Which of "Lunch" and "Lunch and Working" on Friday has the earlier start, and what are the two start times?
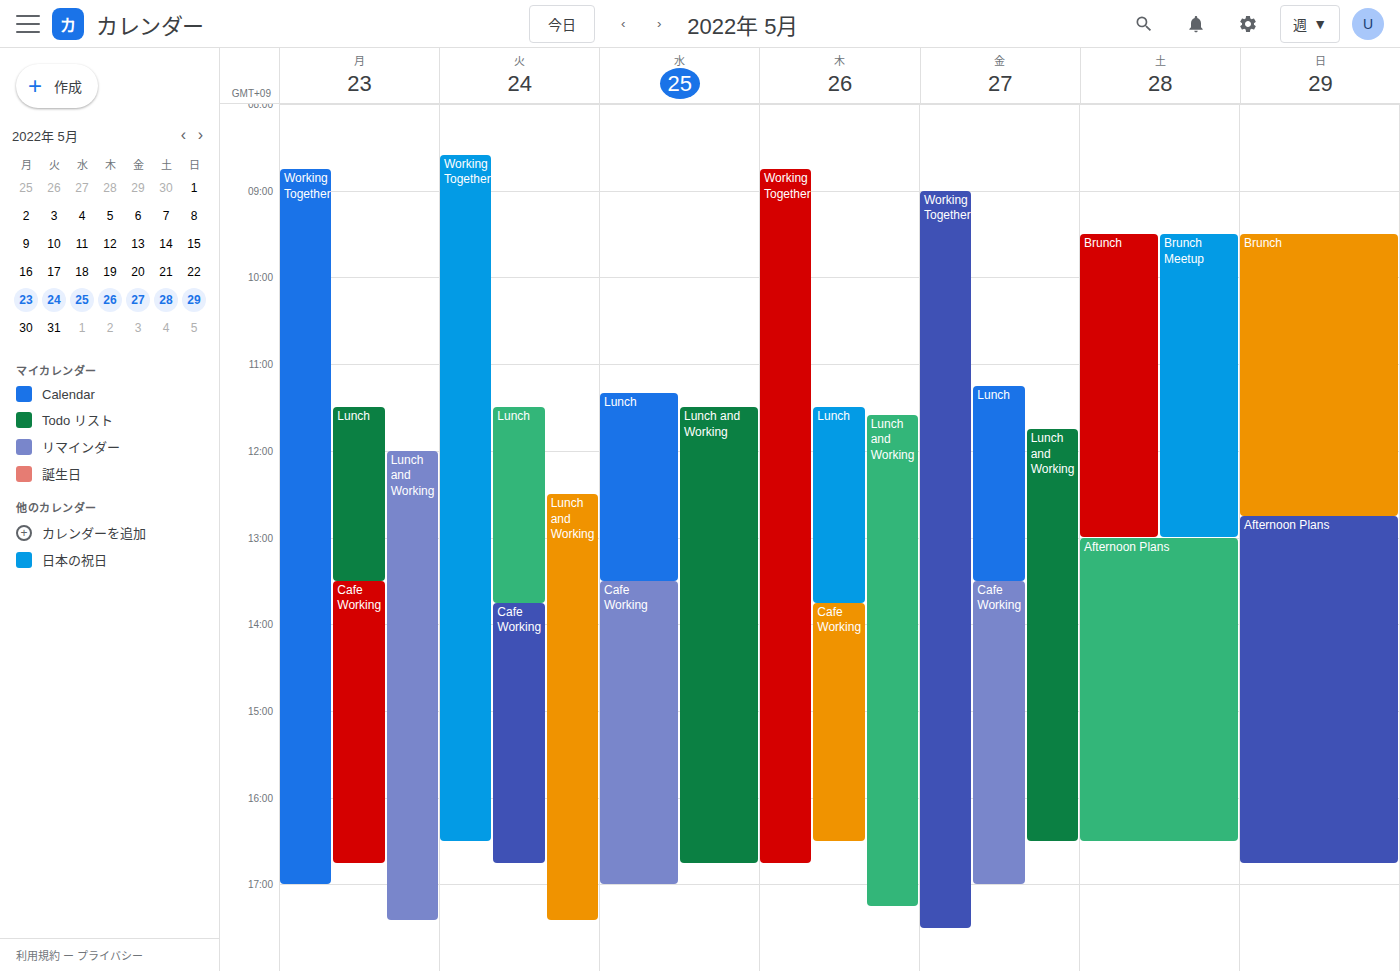
"Lunch" 11:15 AM; "Lunch and Working" 11:45 AM.